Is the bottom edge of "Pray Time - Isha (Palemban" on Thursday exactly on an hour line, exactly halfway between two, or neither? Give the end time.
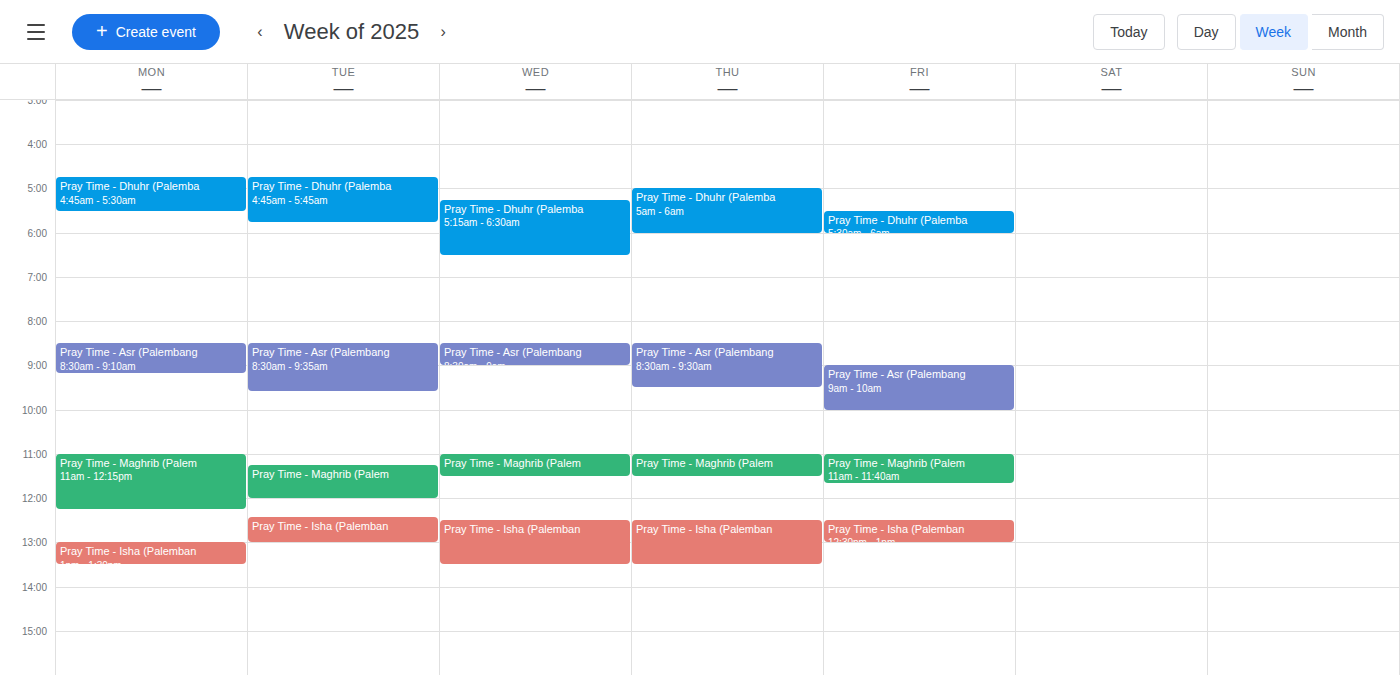
13:30 -- halfway between the 13:00 and 14:00 lines.